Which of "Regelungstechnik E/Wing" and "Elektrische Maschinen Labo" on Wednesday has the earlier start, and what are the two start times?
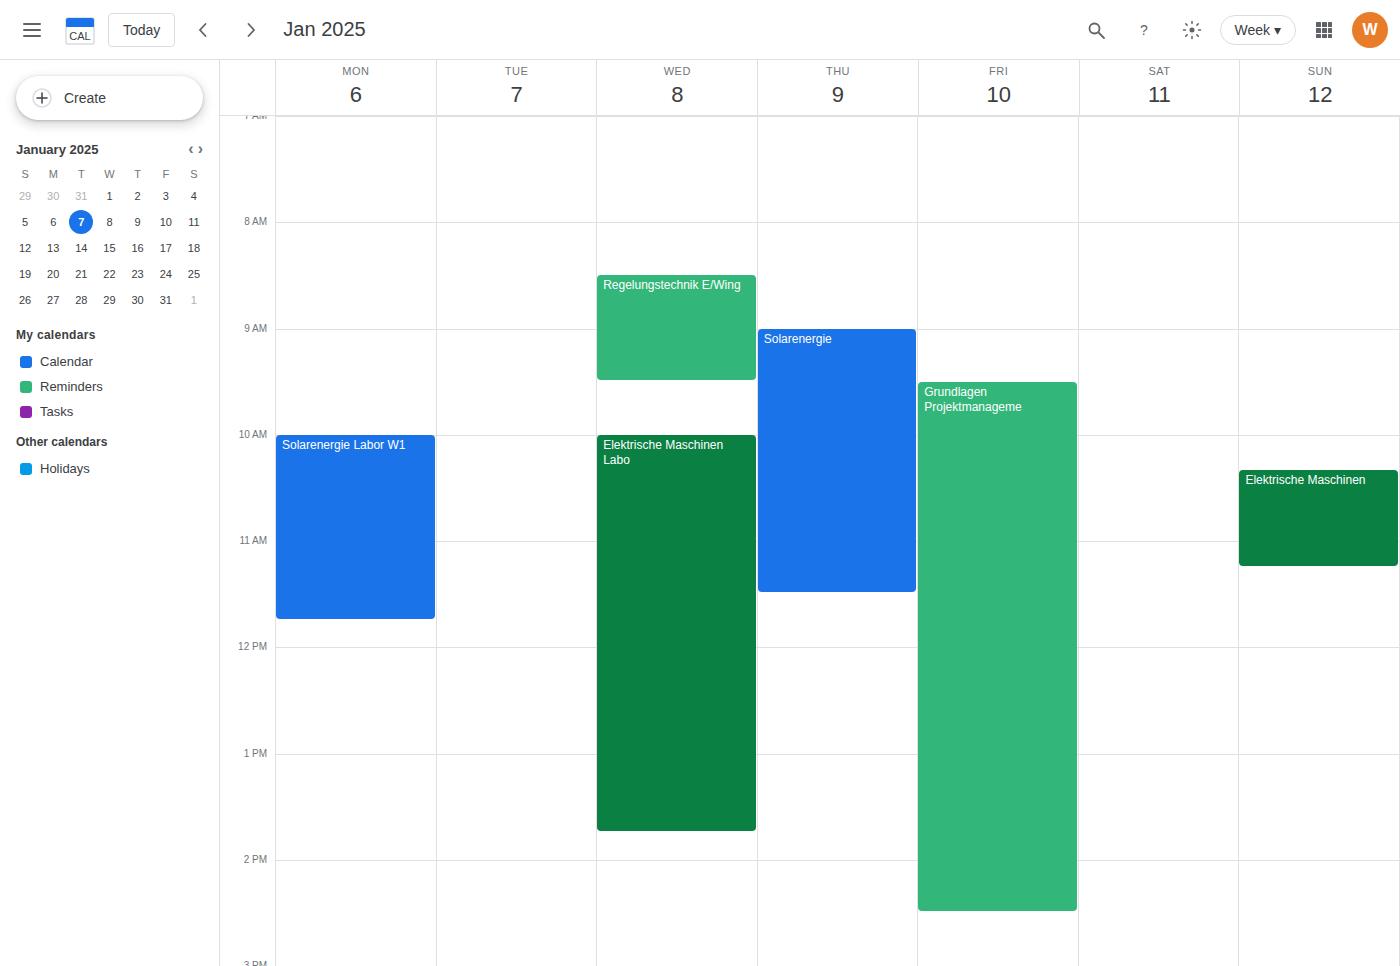
"Regelungstechnik E/Wing" 8:30 AM; "Elektrische Maschinen Labo" 10:00 AM.